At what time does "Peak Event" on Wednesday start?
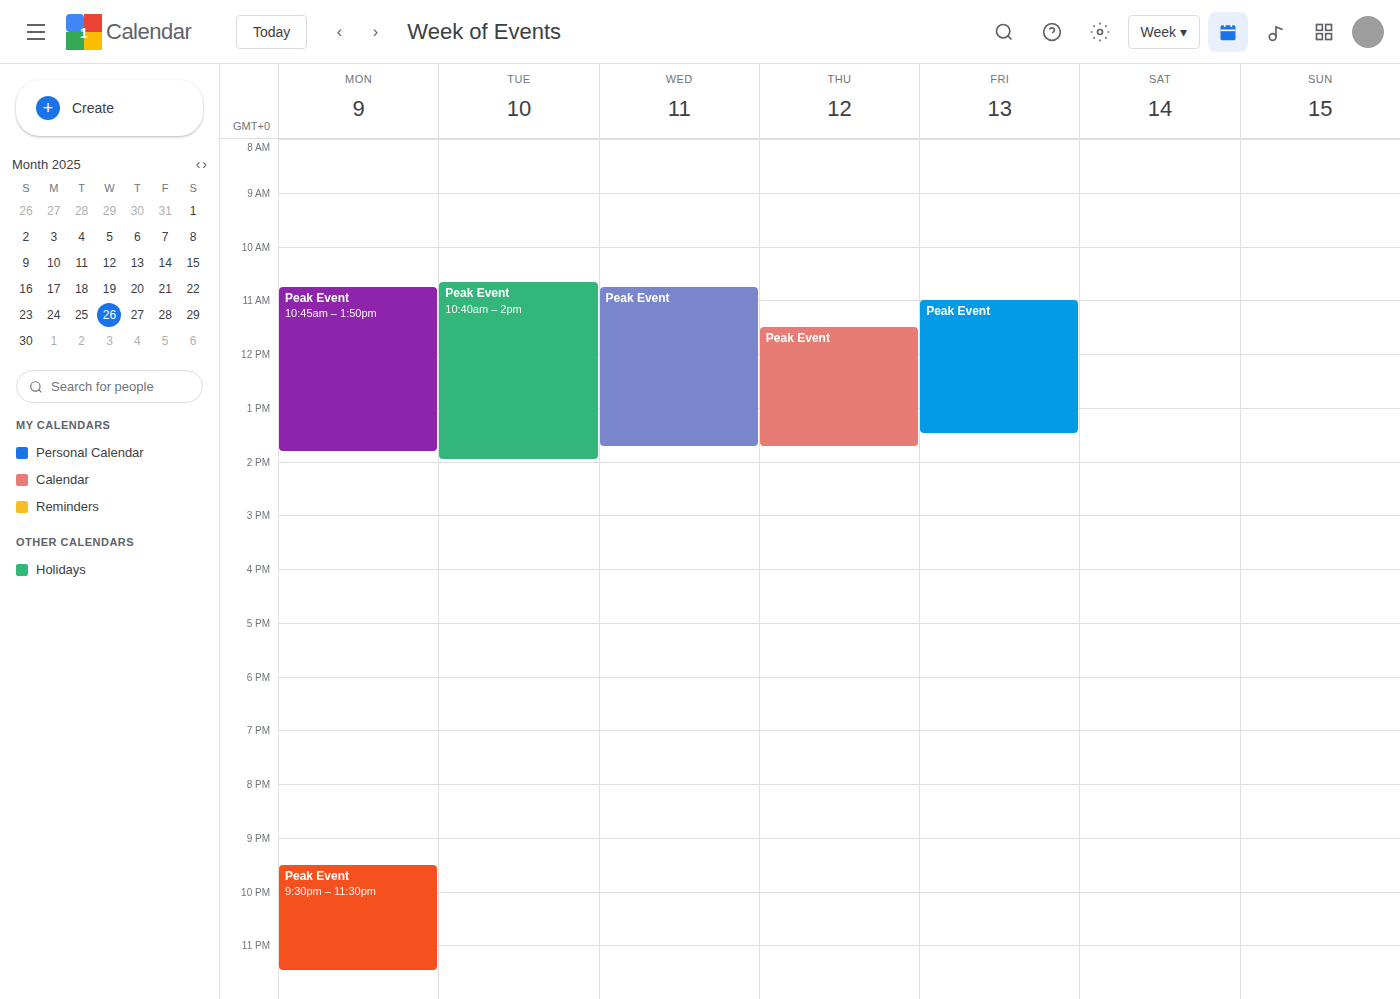
10:45 AM